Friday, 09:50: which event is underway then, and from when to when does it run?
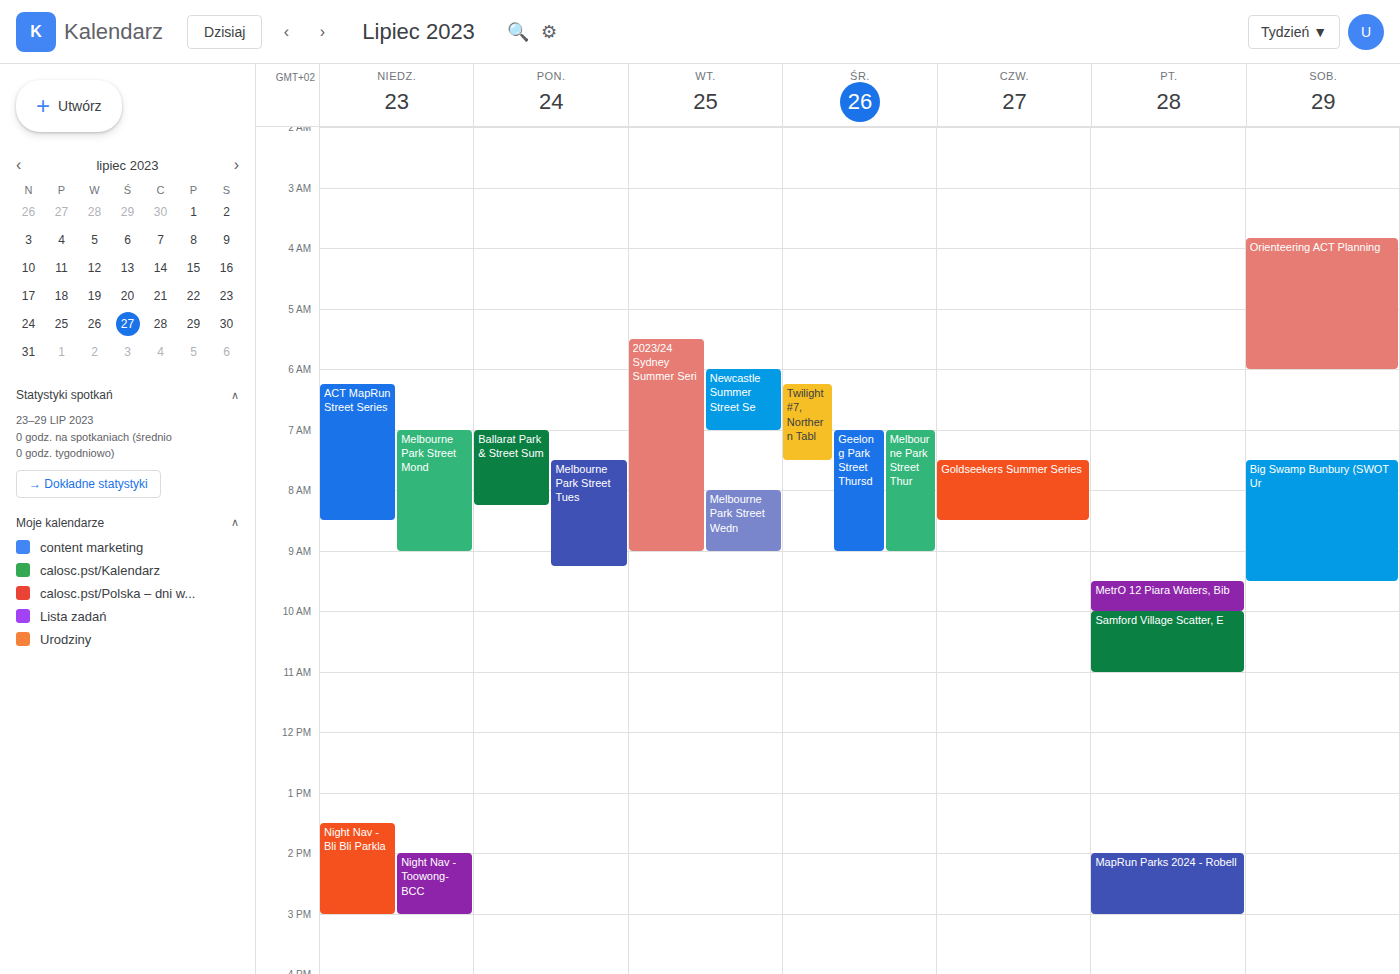
"MetrO 12 Piara Waters, Bib", 09:30 to 10:00